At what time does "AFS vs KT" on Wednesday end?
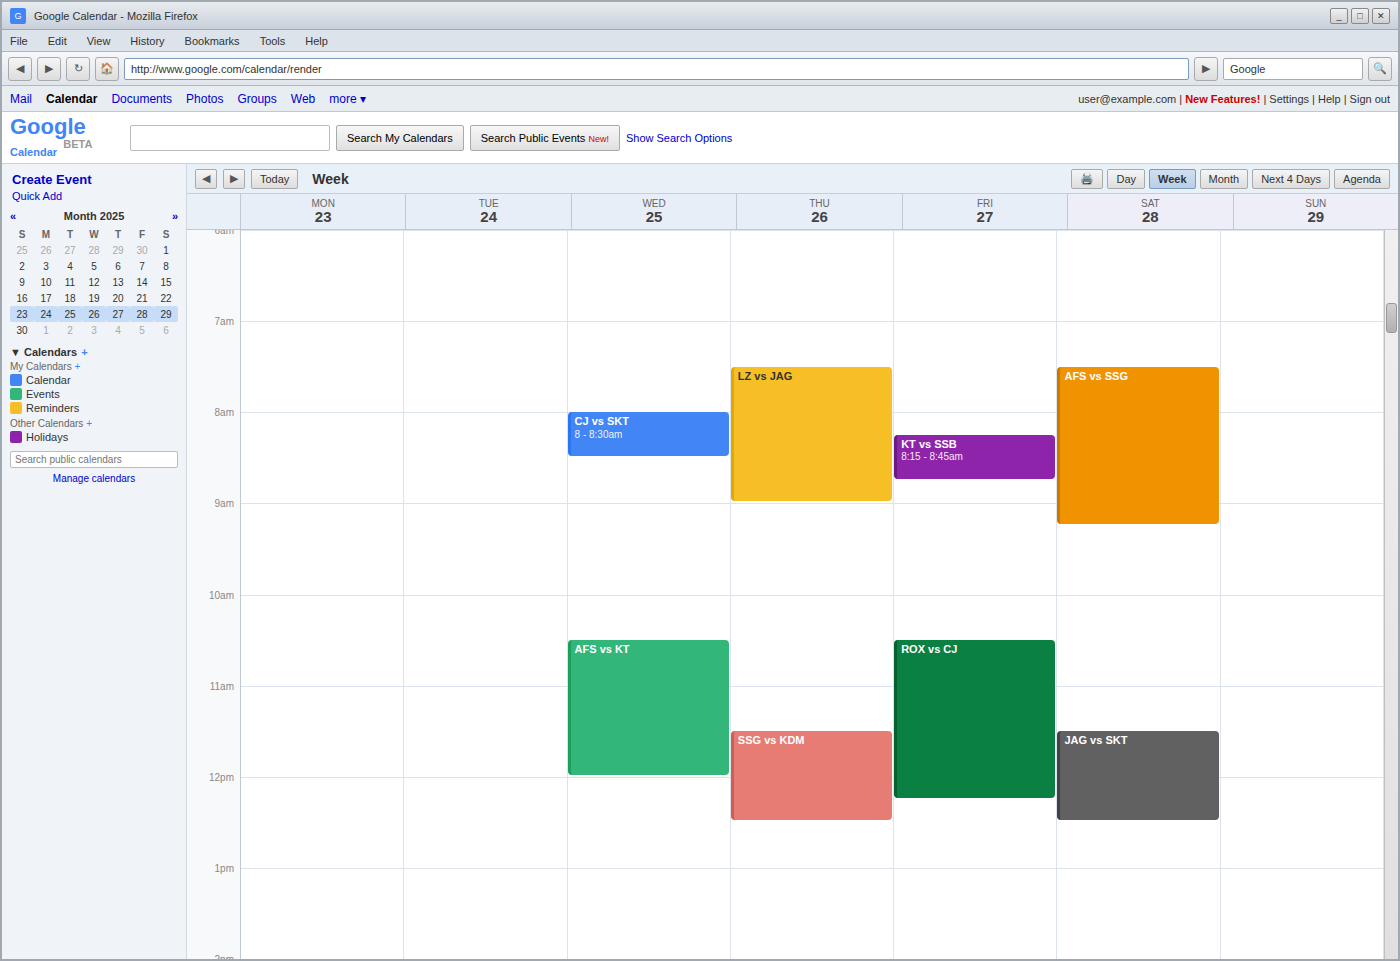
12:00 PM